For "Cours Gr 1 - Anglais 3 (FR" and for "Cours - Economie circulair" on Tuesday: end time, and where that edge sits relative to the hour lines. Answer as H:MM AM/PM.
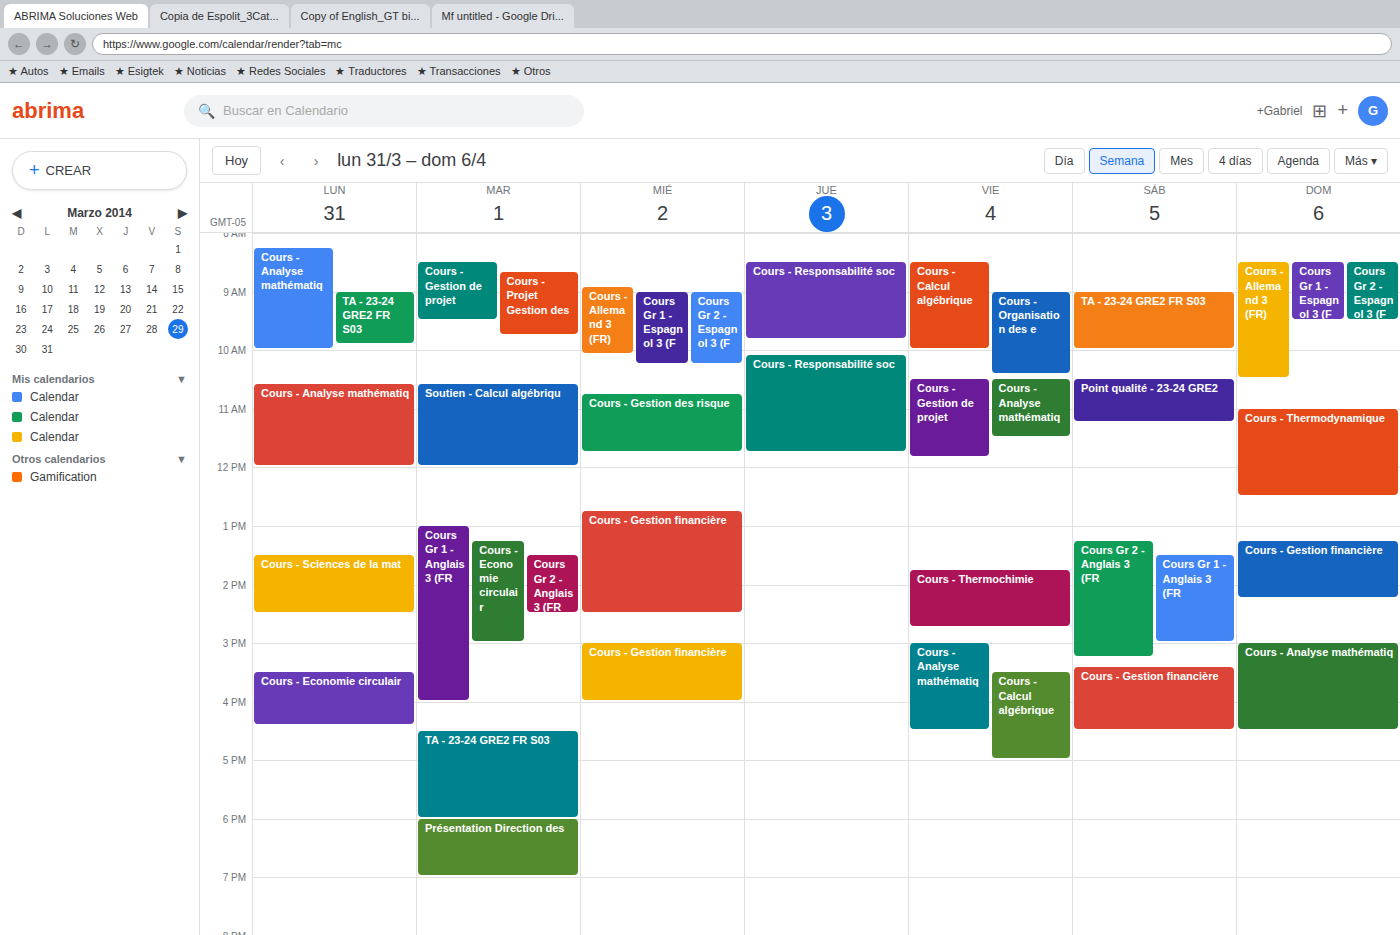
"Cours Gr 1 - Anglais 3 (FR": 4:00 PM, exactly on the 4 PM line. "Cours - Economie circulair": 3:00 PM, exactly on the 3 PM line.